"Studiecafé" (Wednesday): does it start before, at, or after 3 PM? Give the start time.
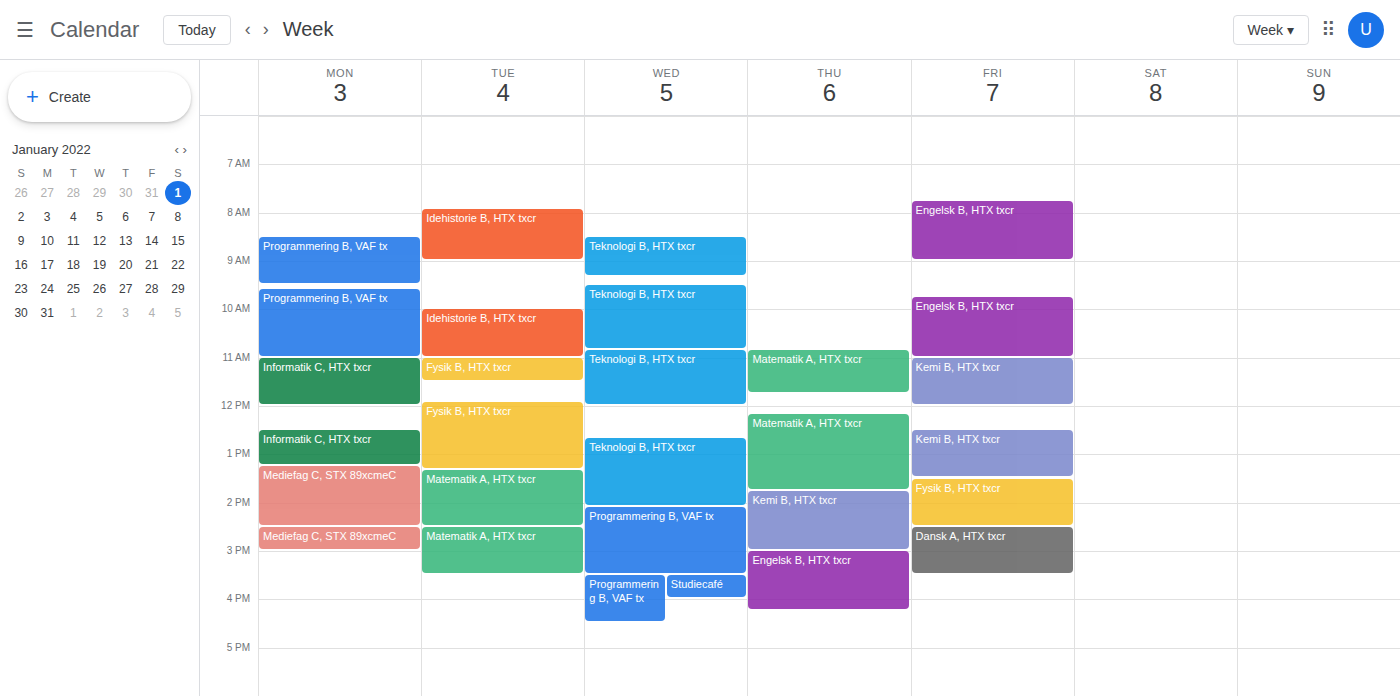
3:30 PM -- after 3 PM, 30 minutes below the 3 PM line.